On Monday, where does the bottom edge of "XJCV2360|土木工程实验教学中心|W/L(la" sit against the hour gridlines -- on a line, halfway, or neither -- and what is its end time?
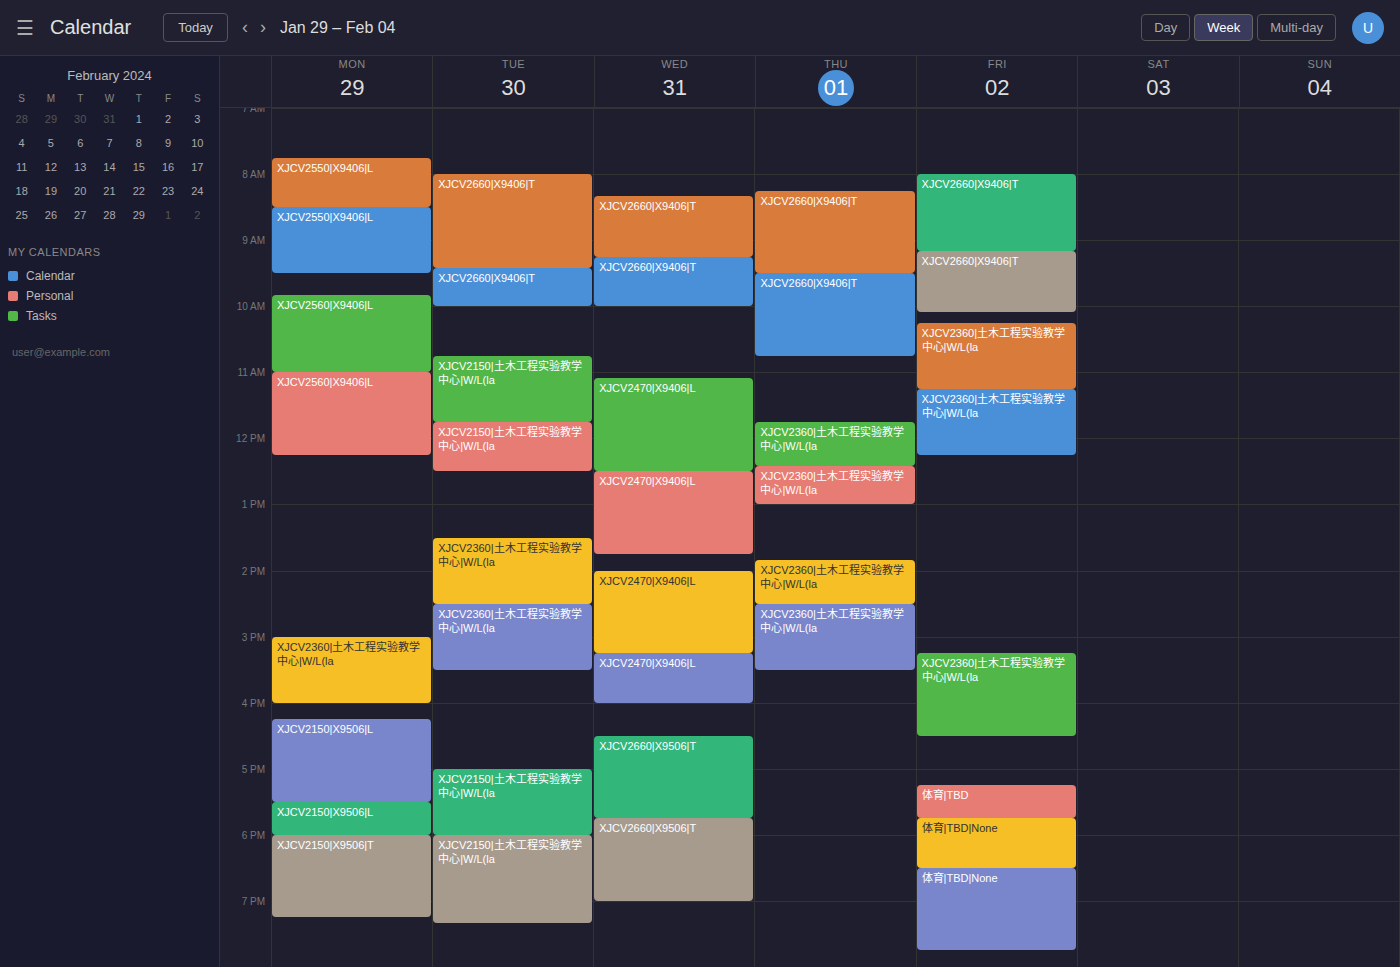
16:00 -- exactly on the 16:00 line.